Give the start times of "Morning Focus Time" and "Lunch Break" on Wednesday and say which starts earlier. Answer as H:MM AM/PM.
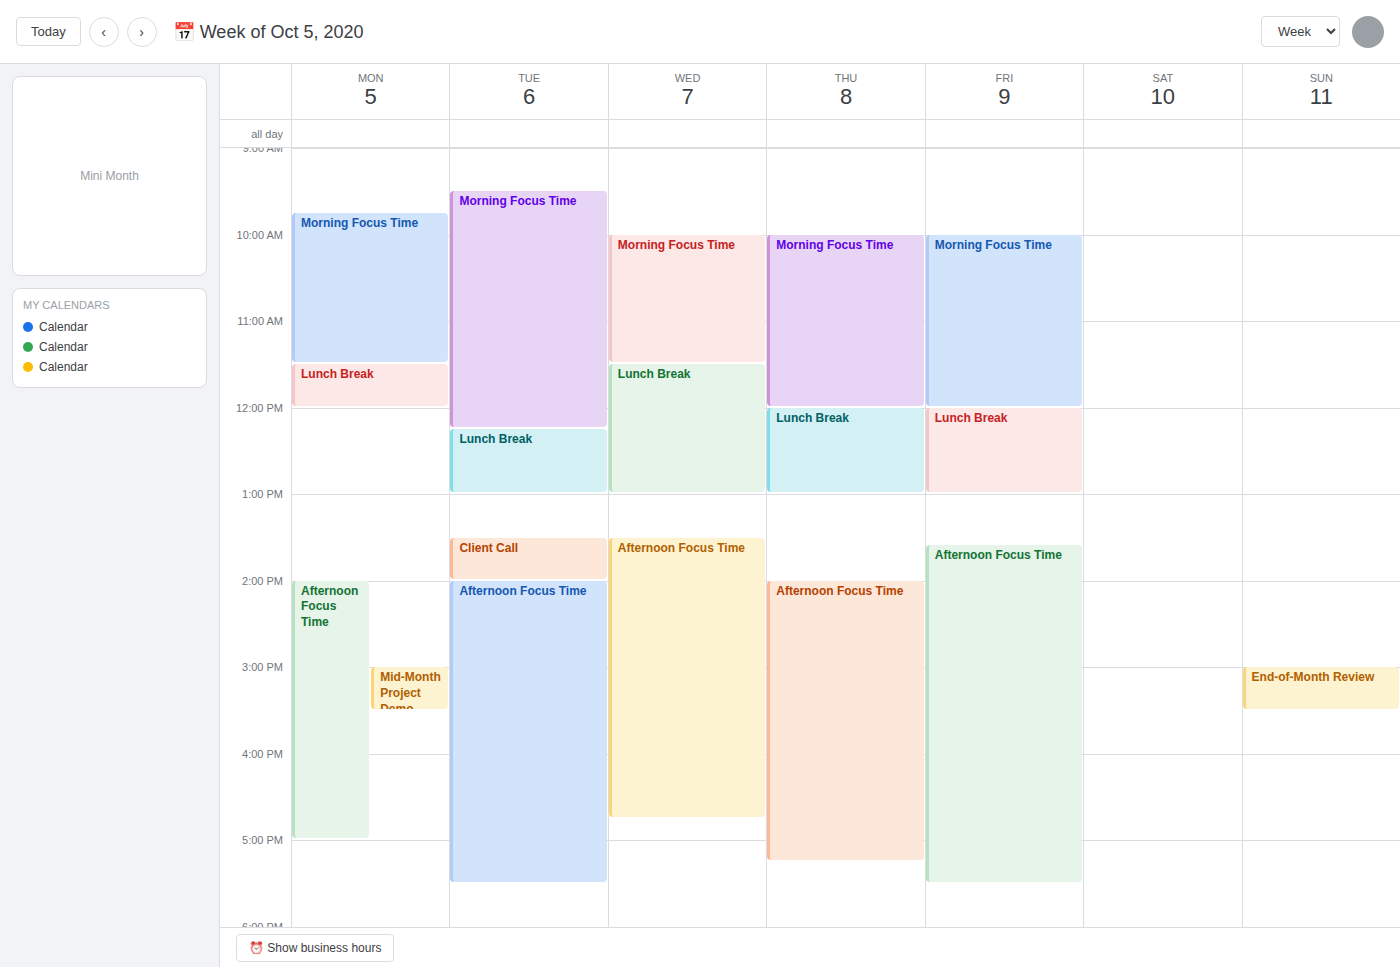
"Morning Focus Time" 10:00 AM; "Lunch Break" 11:30 AM.